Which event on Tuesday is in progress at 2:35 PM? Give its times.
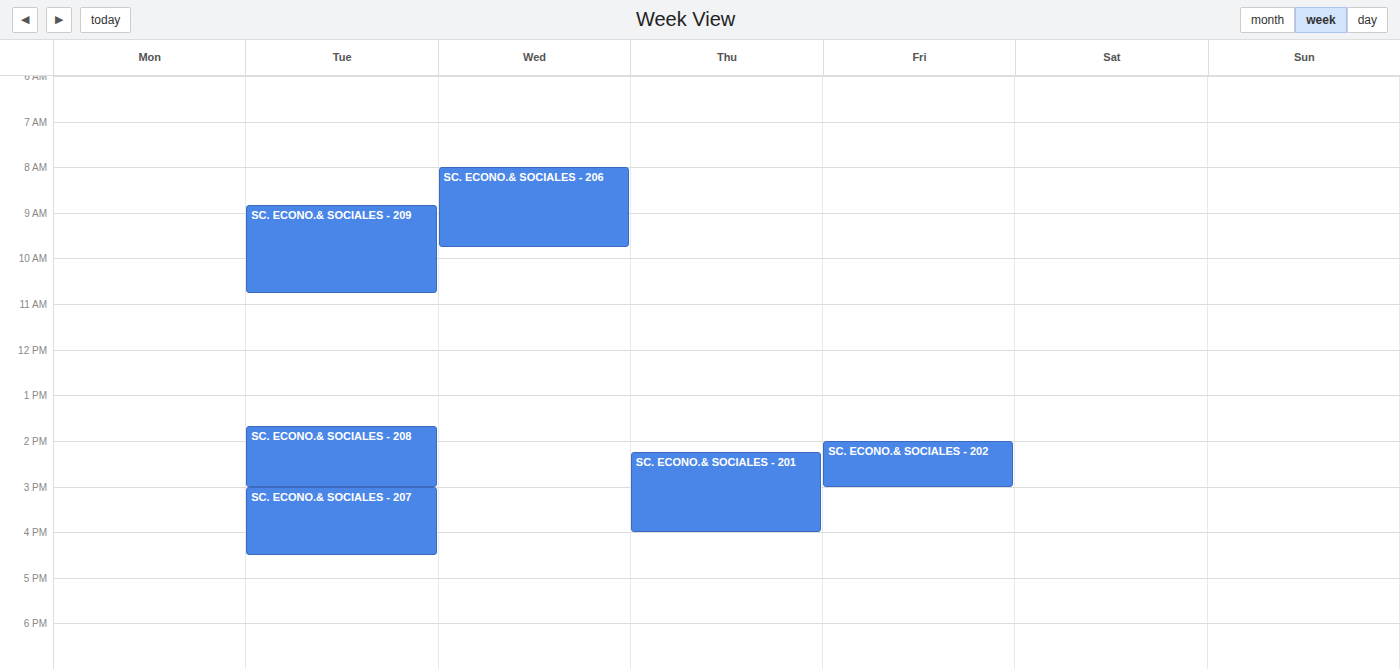
"SC. ECONO.& SOCIALES - 208", 1:40 PM to 3:00 PM